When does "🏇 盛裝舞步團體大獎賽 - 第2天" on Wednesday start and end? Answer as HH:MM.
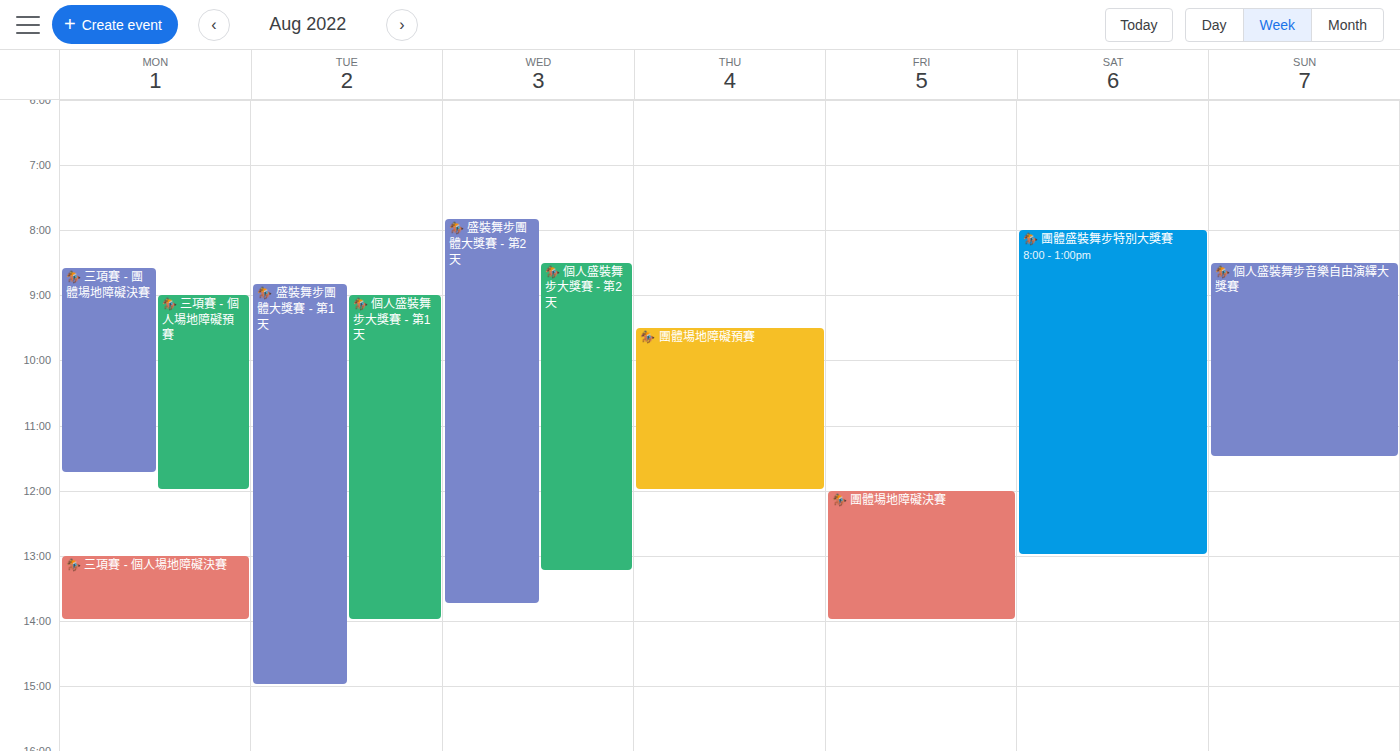
07:50 to 13:45